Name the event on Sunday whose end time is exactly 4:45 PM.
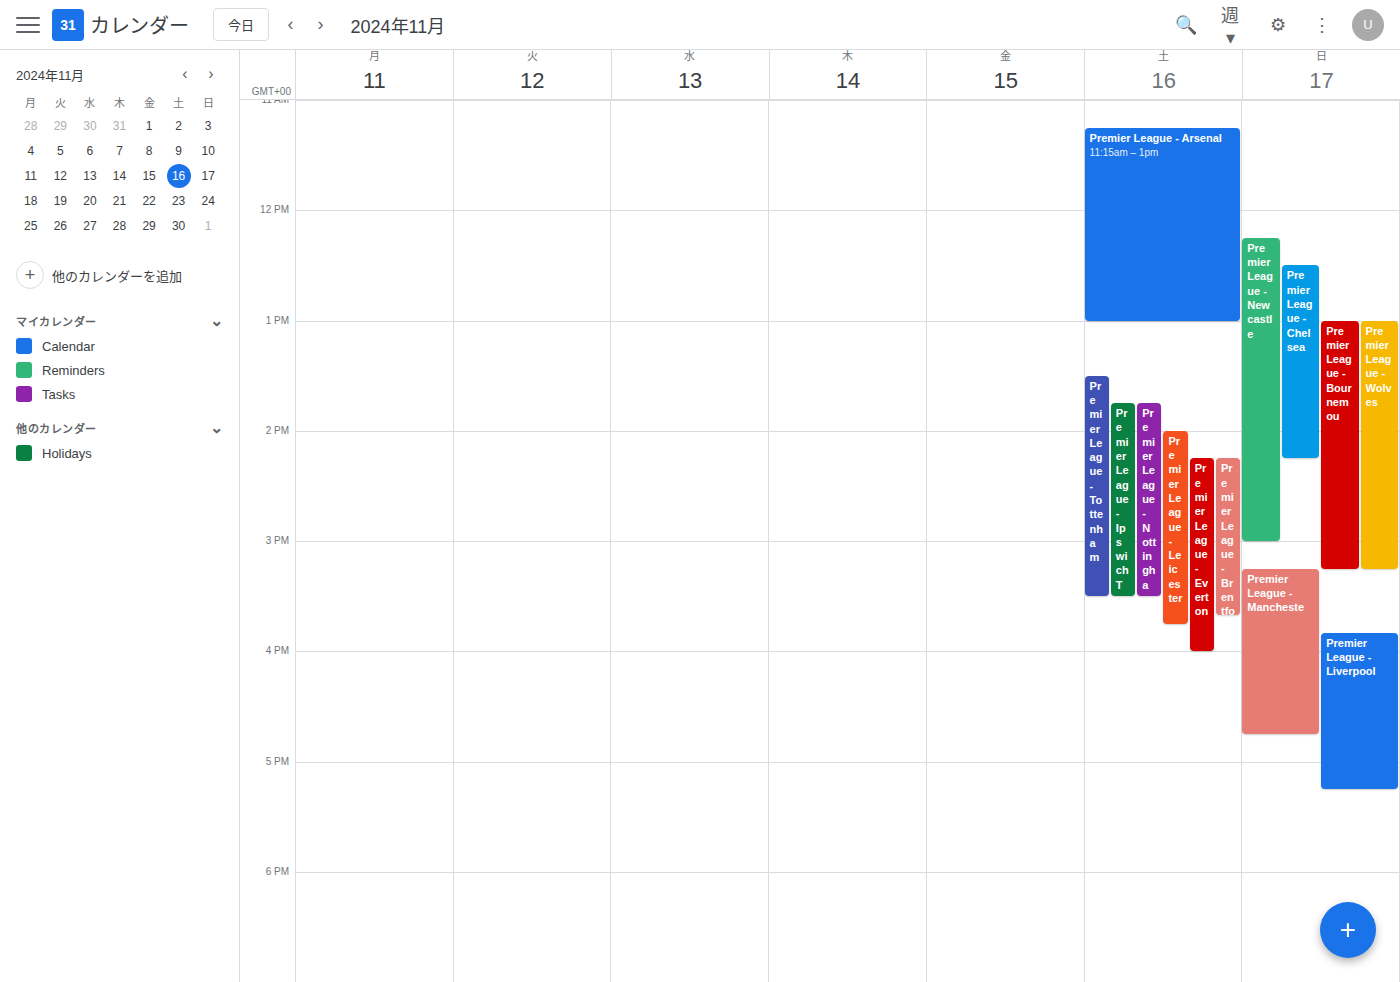
"Premier League - Mancheste"